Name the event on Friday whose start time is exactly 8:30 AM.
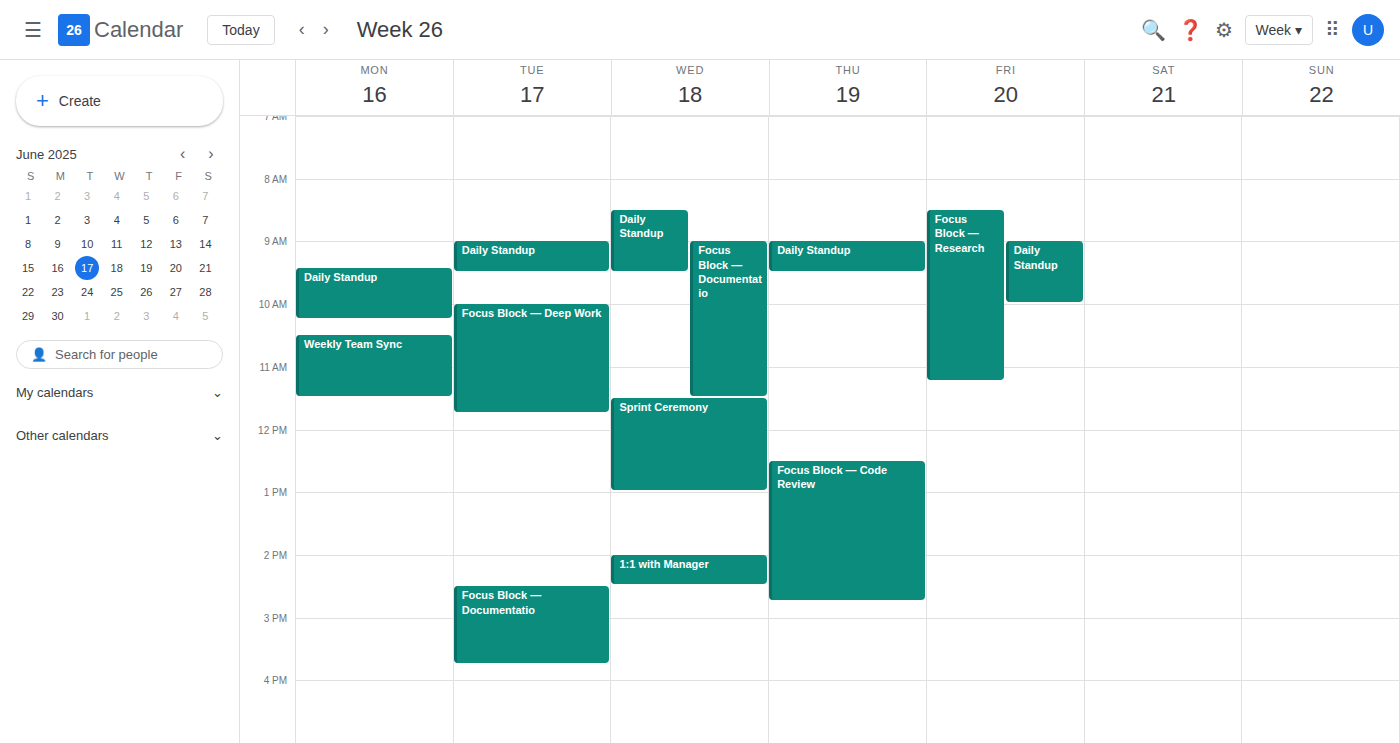
"Focus Block — Research"